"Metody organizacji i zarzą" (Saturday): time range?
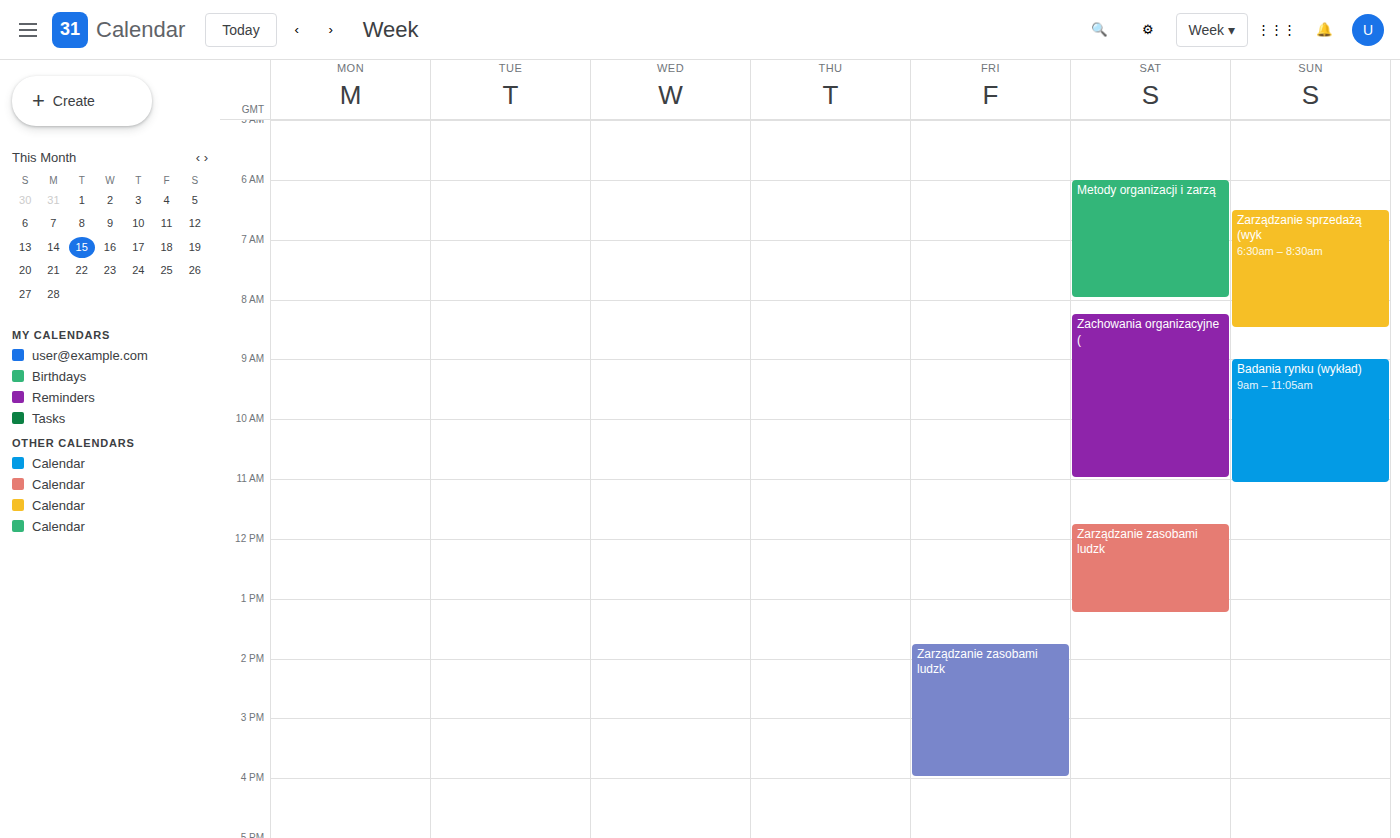
6:00 AM to 8:00 AM